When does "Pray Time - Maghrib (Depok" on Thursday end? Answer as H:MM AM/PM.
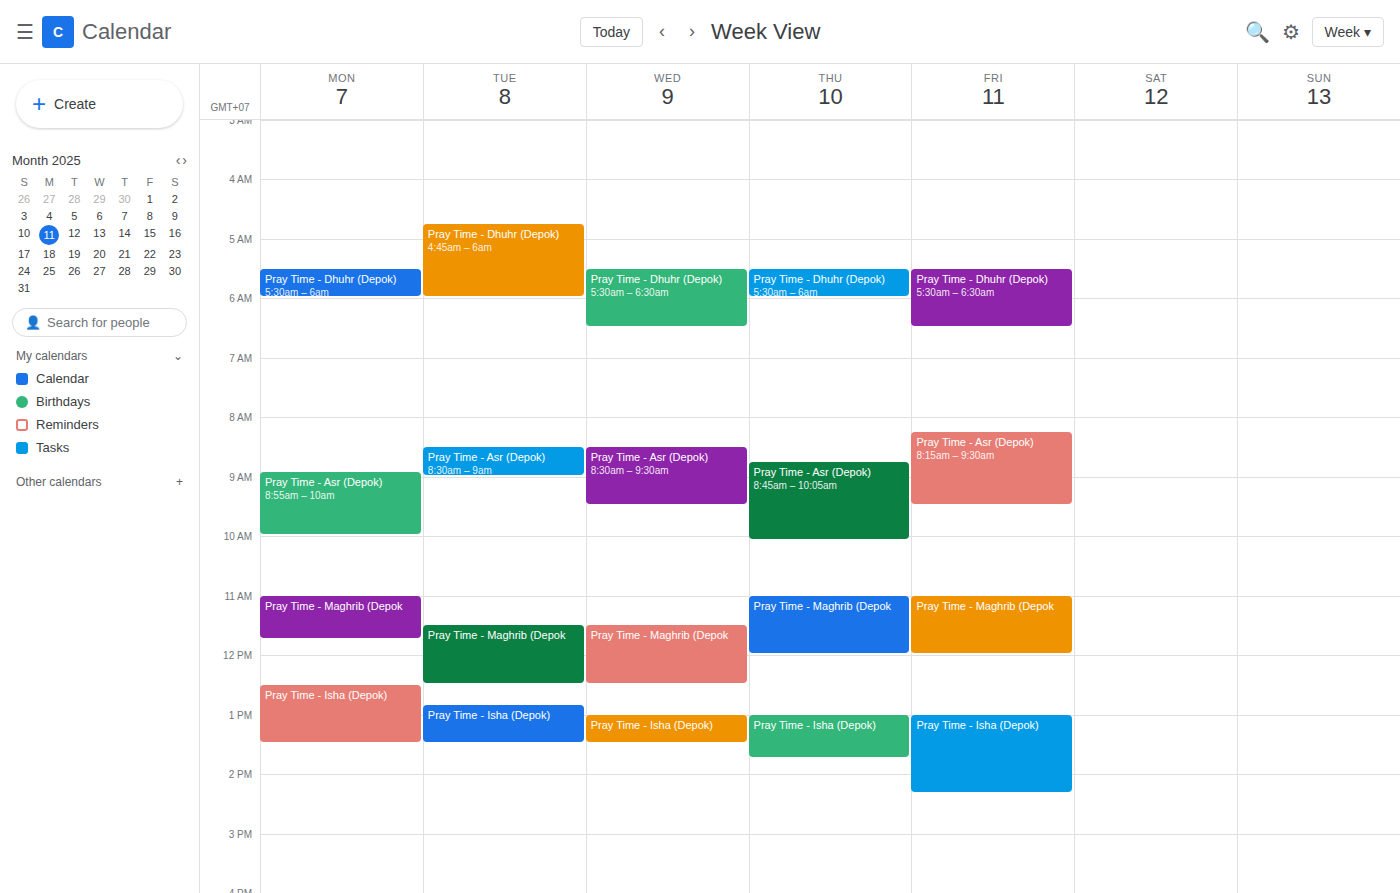
12:00 PM